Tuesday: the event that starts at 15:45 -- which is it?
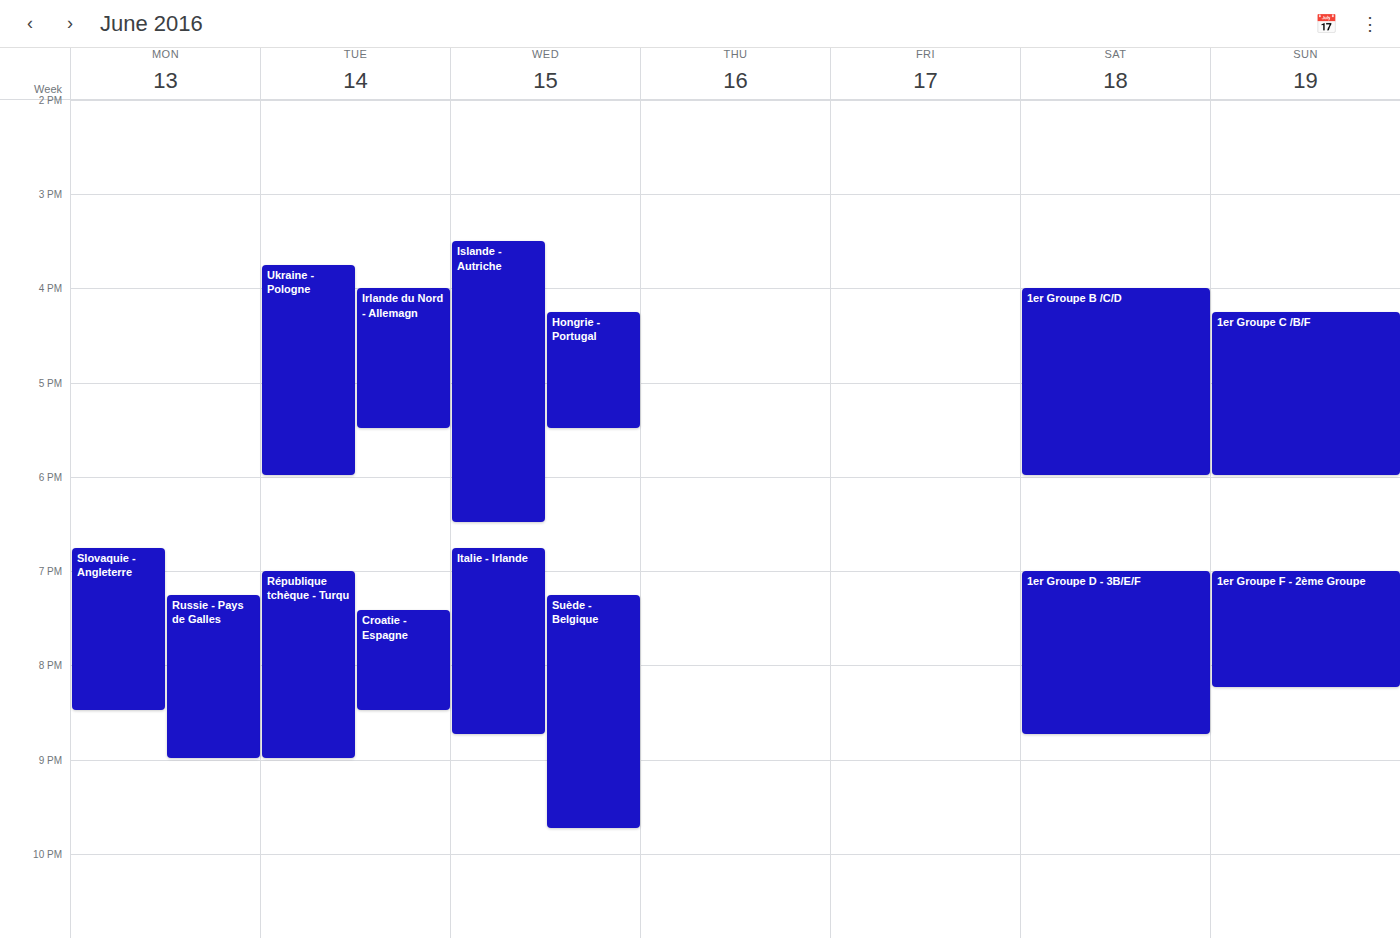
"Ukraine - Pologne"